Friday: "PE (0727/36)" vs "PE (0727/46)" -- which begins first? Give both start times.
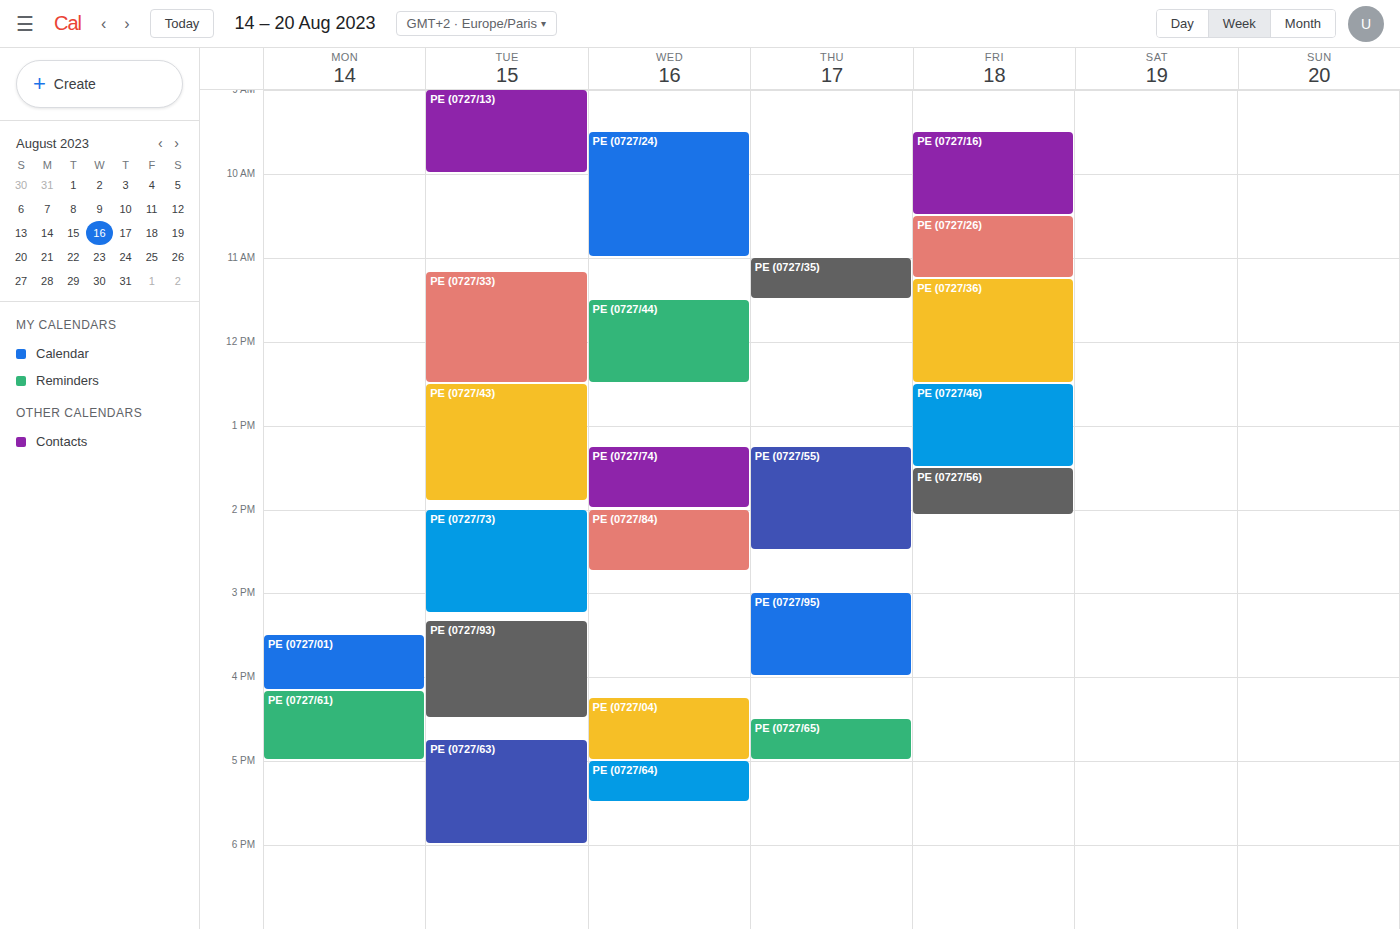
"PE (0727/36)" 11:15 AM; "PE (0727/46)" 12:30 PM.